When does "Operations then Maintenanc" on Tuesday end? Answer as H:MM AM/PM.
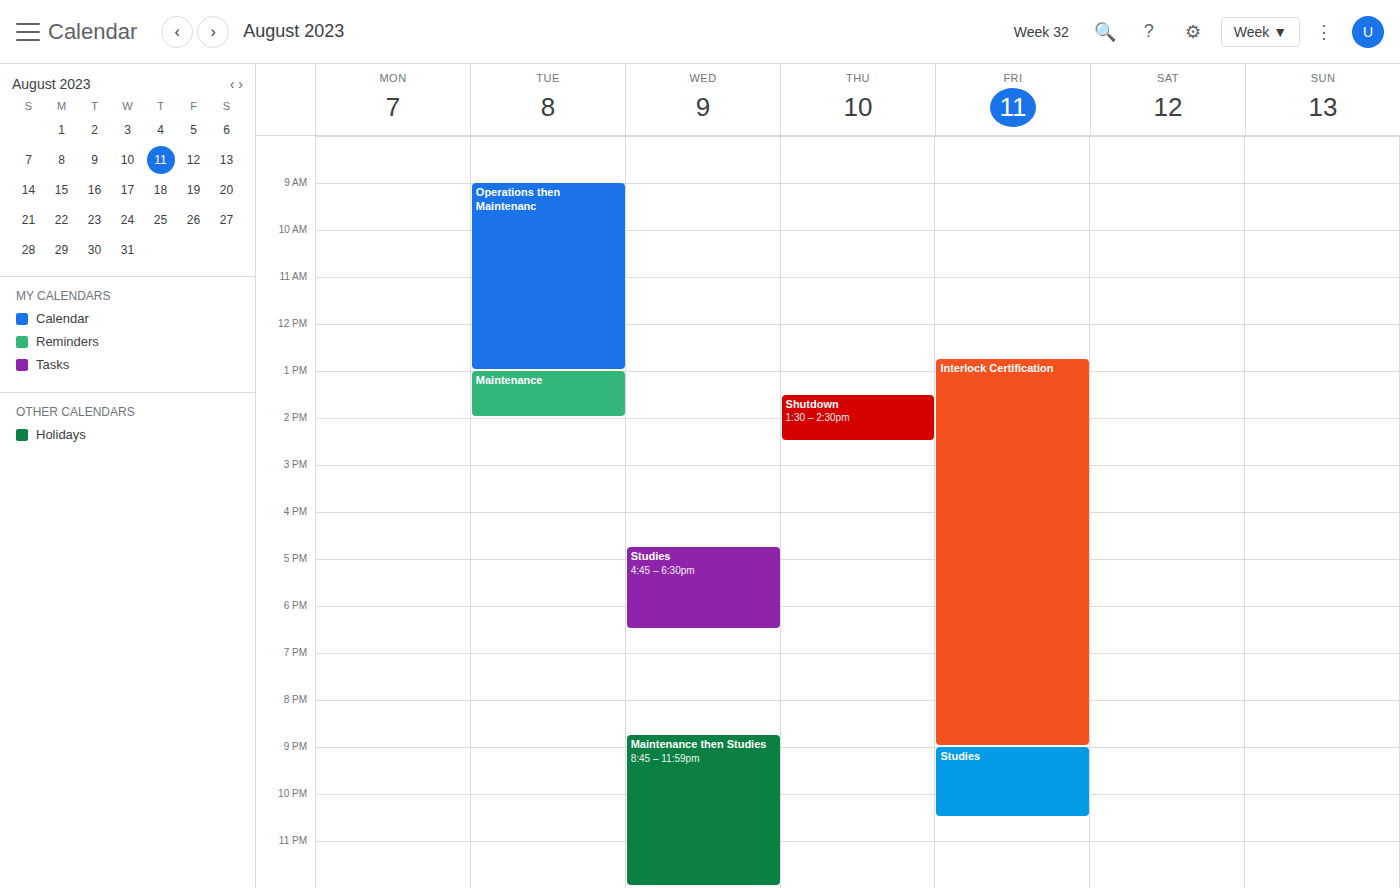
1:00 PM